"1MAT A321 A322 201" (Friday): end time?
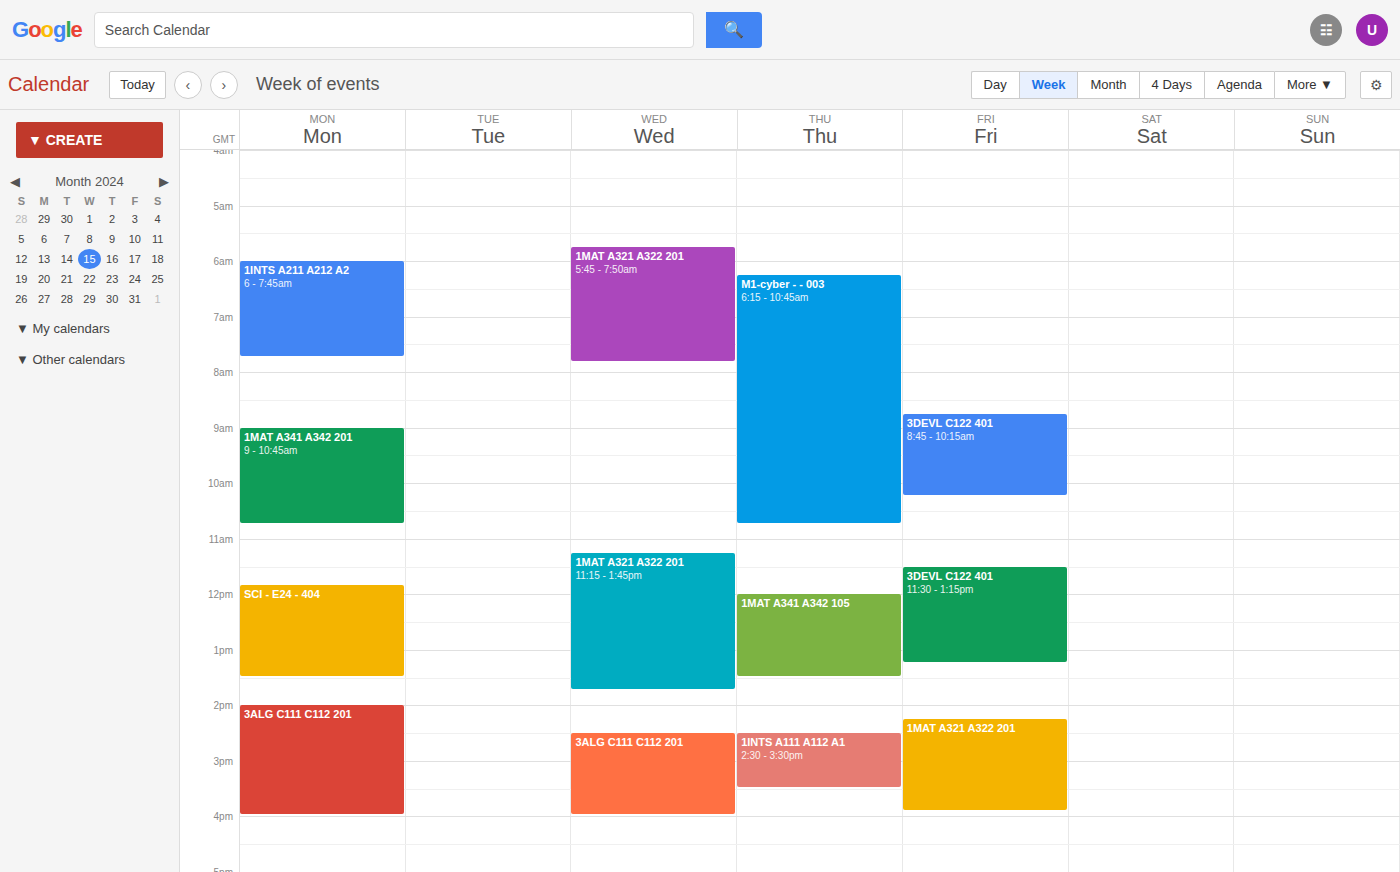
3:55 PM